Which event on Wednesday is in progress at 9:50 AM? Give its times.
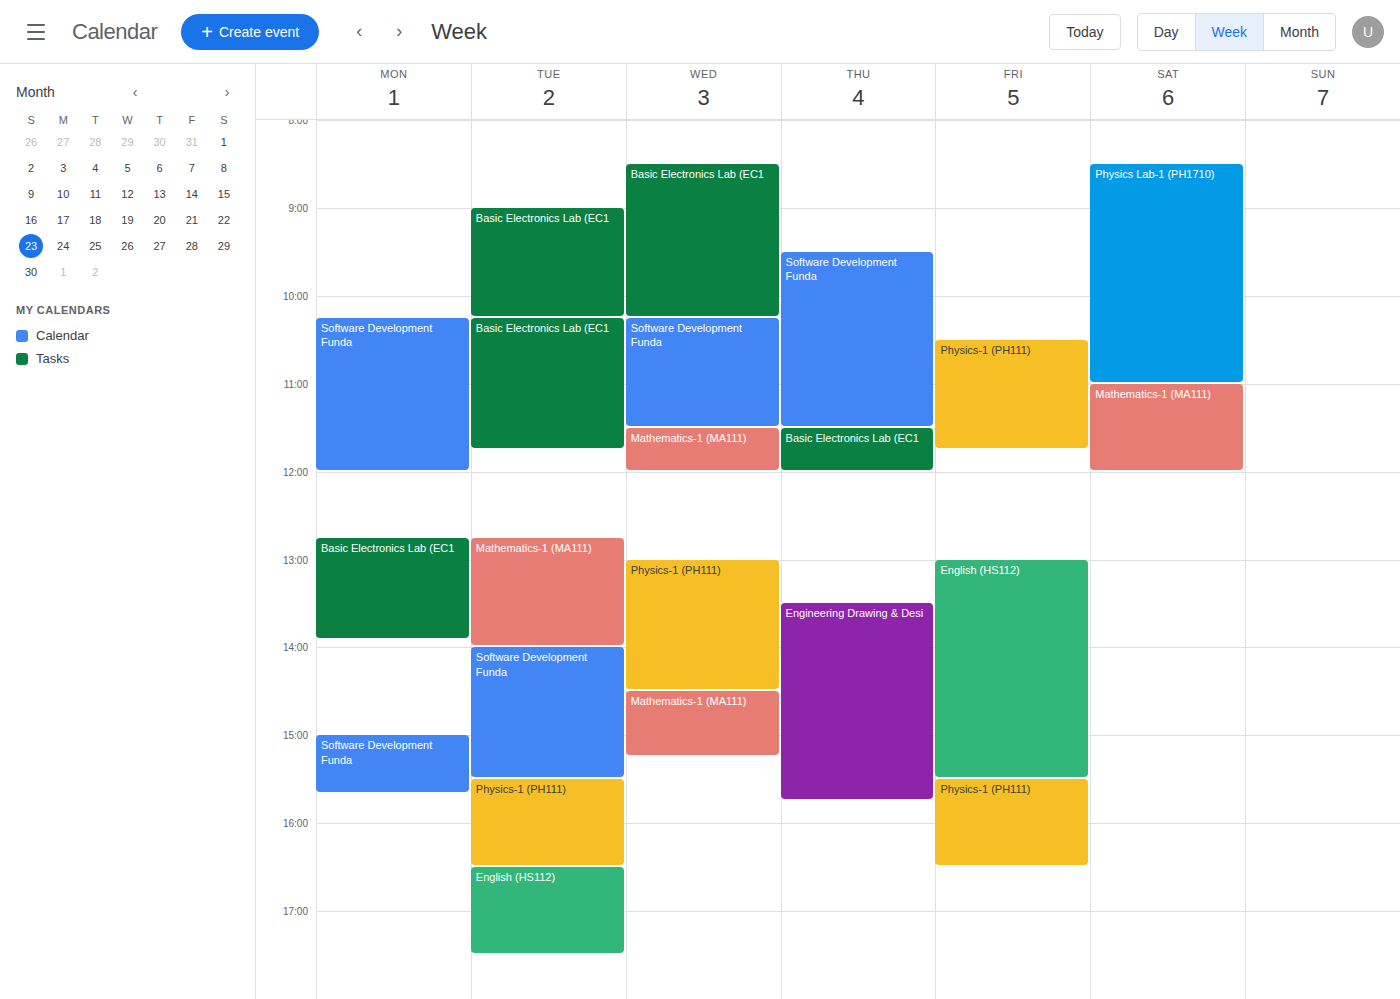
"Basic Electronics Lab (EC1", 8:30 AM to 10:15 AM